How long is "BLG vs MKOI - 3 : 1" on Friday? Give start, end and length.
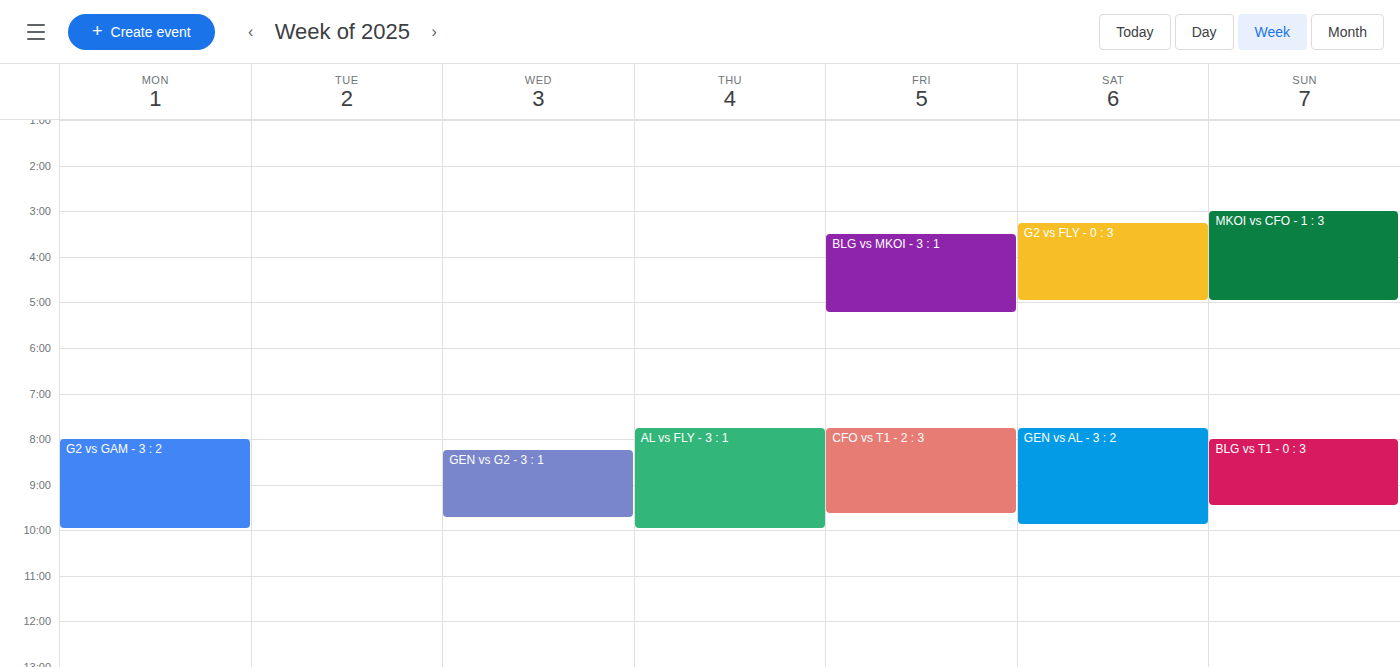
3:30 AM to 5:15 AM, 1 hour 45 minutes